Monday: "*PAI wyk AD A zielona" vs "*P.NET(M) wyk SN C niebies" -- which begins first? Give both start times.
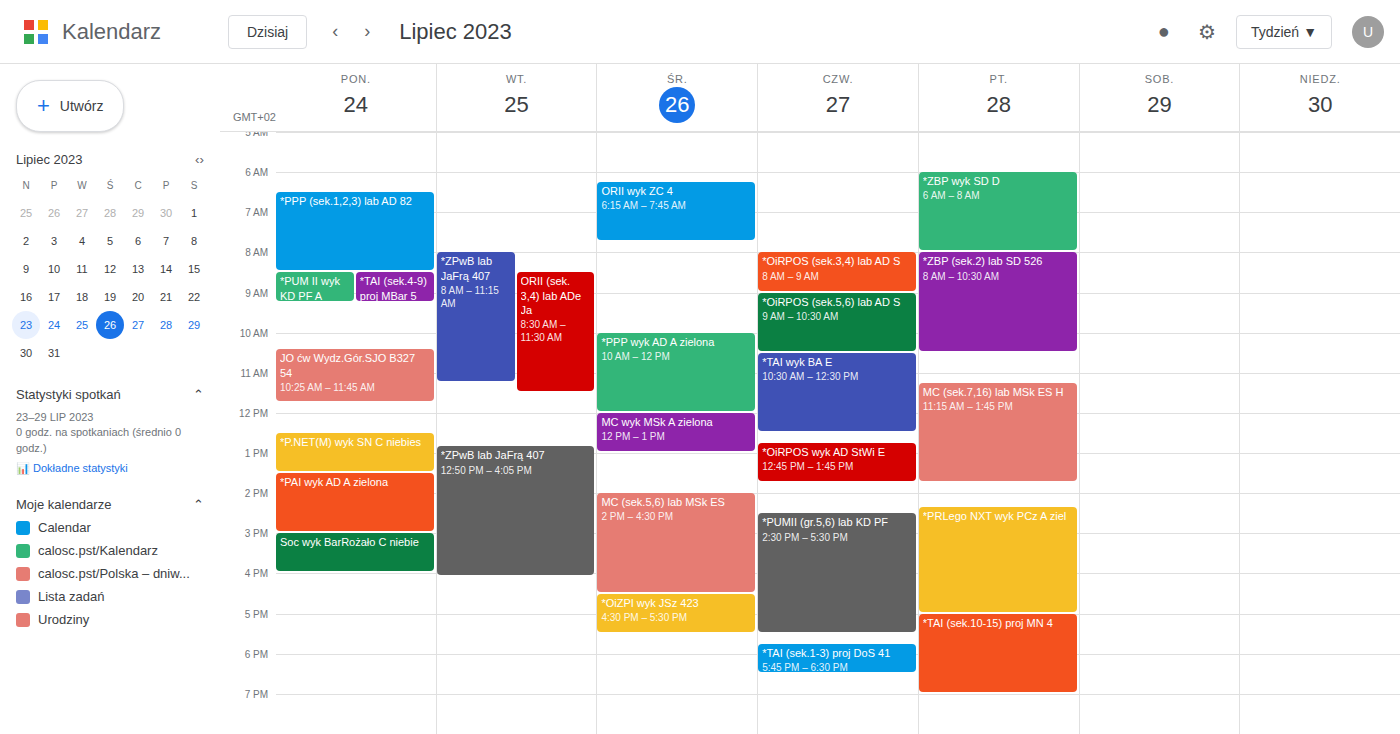
"*P.NET(M) wyk SN C niebies" 12:30 PM; "*PAI wyk AD A zielona" 1:30 PM.